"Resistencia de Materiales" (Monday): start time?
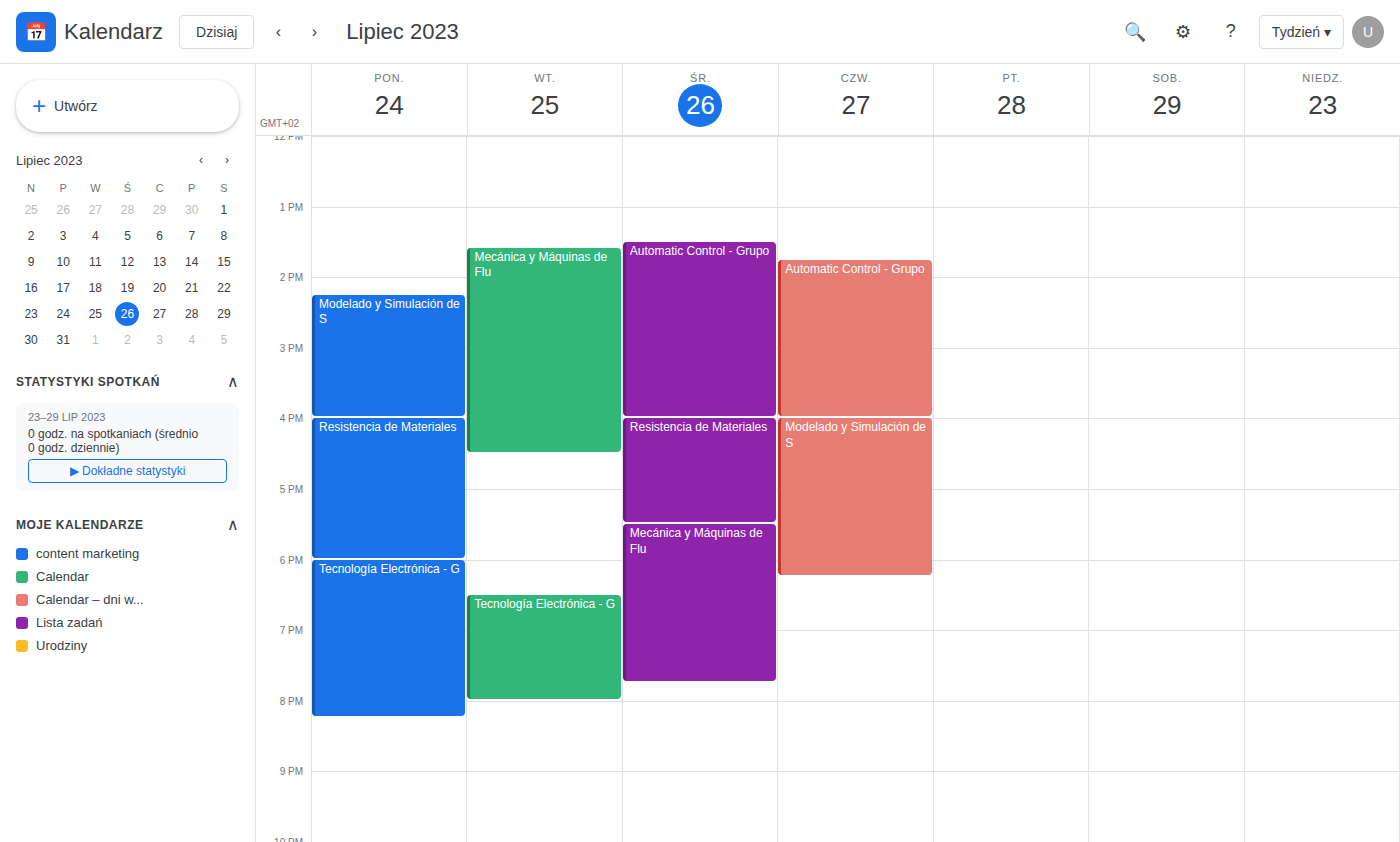
4:00 PM